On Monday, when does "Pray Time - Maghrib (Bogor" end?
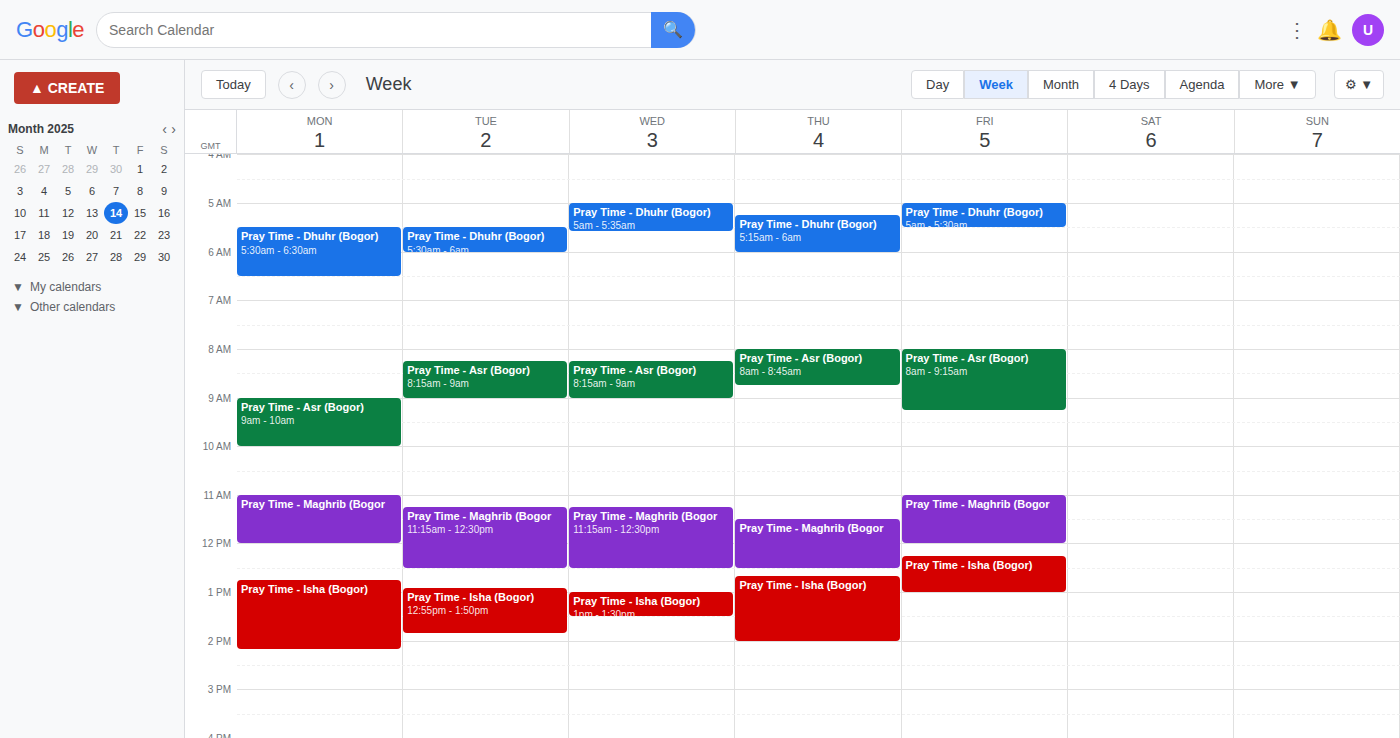
12:00 PM